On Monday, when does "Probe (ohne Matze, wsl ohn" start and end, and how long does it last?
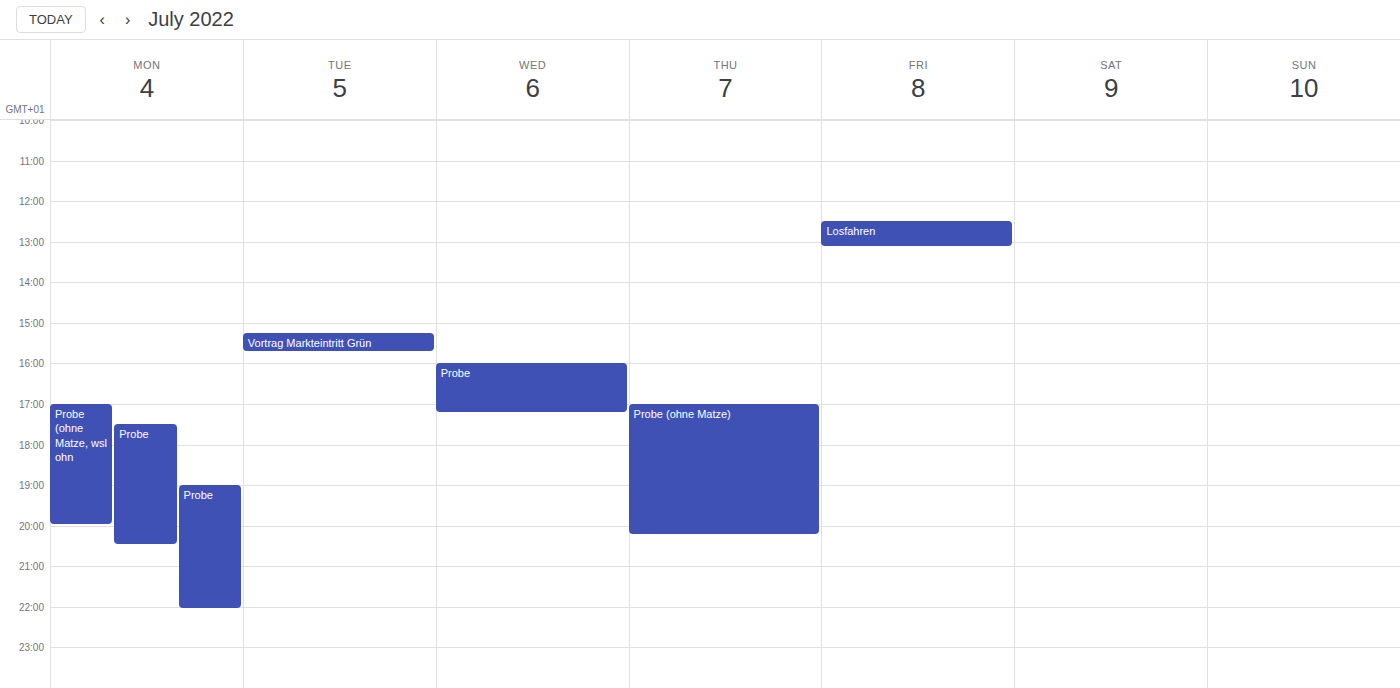
5:00 PM to 8:00 PM, 3 hours